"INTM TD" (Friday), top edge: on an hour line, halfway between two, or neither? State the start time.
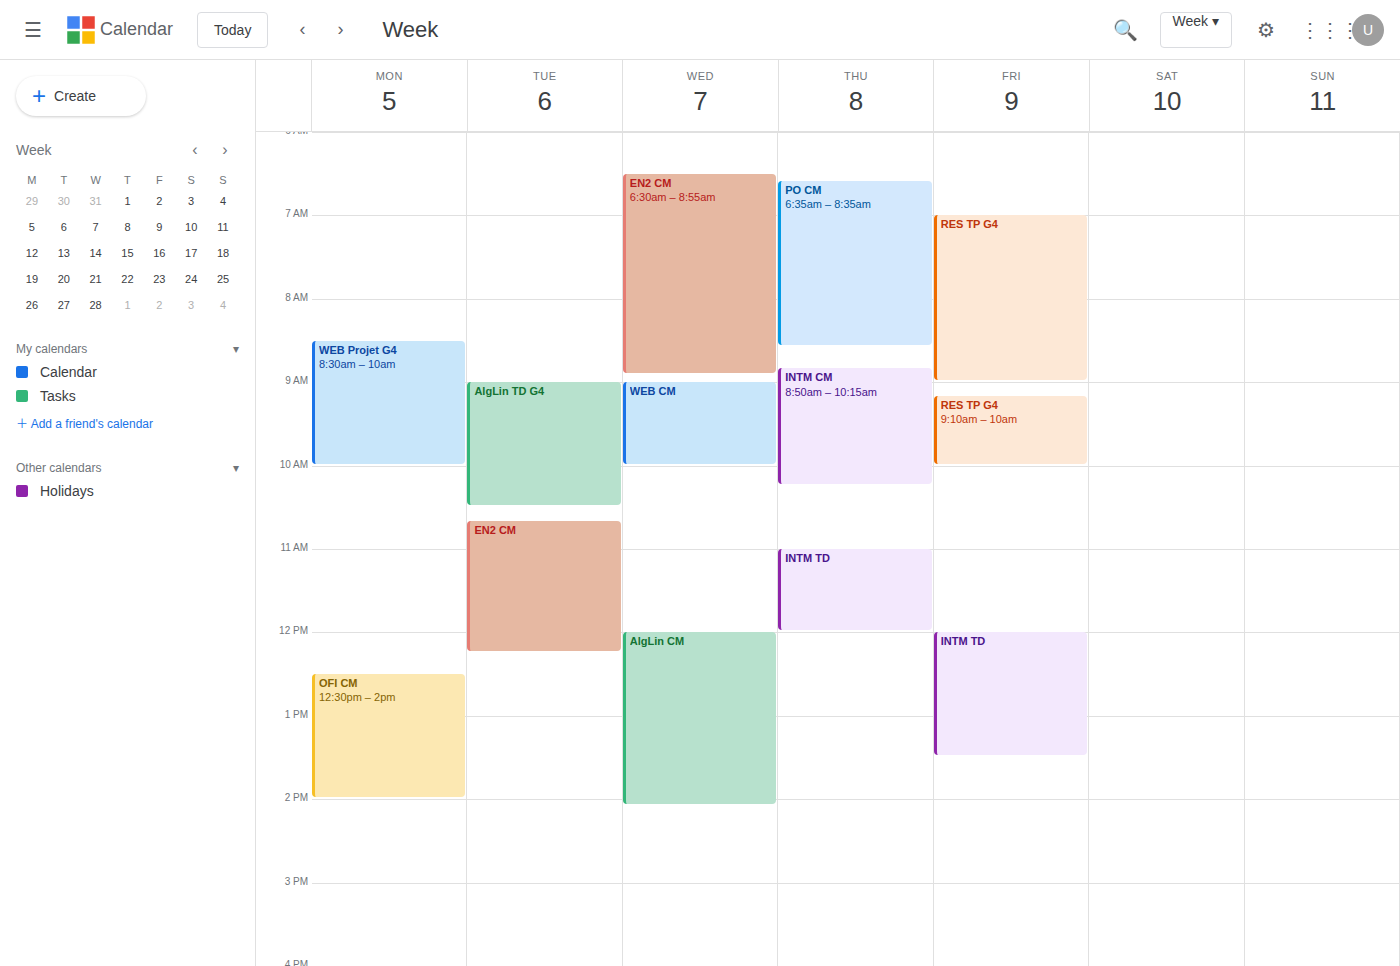
12:00 PM -- exactly on the 12 PM line.